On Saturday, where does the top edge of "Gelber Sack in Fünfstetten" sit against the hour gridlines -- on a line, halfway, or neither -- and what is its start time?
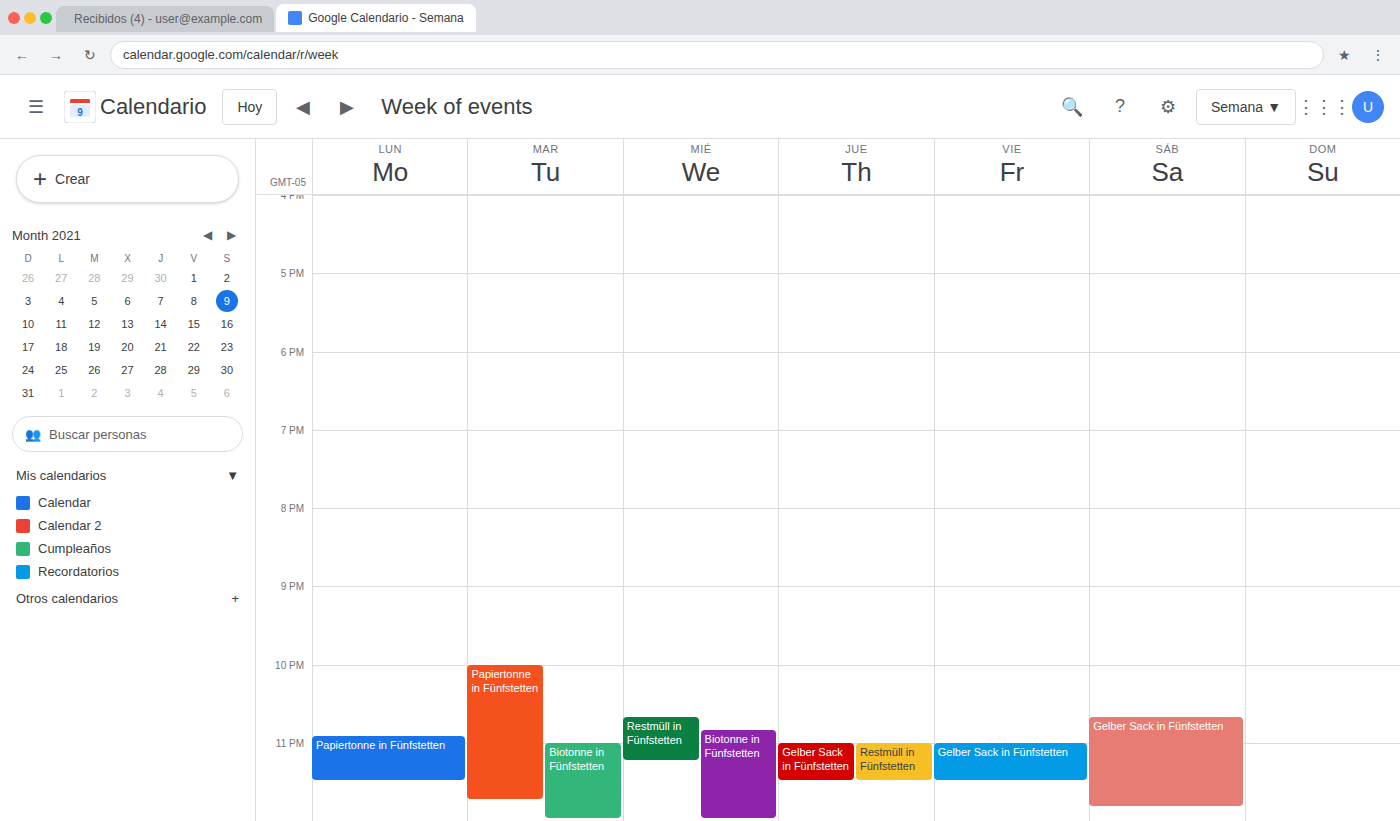
10:40 PM -- neither: 40 minutes below the 10 PM line and 20 minutes above the 11 PM line.